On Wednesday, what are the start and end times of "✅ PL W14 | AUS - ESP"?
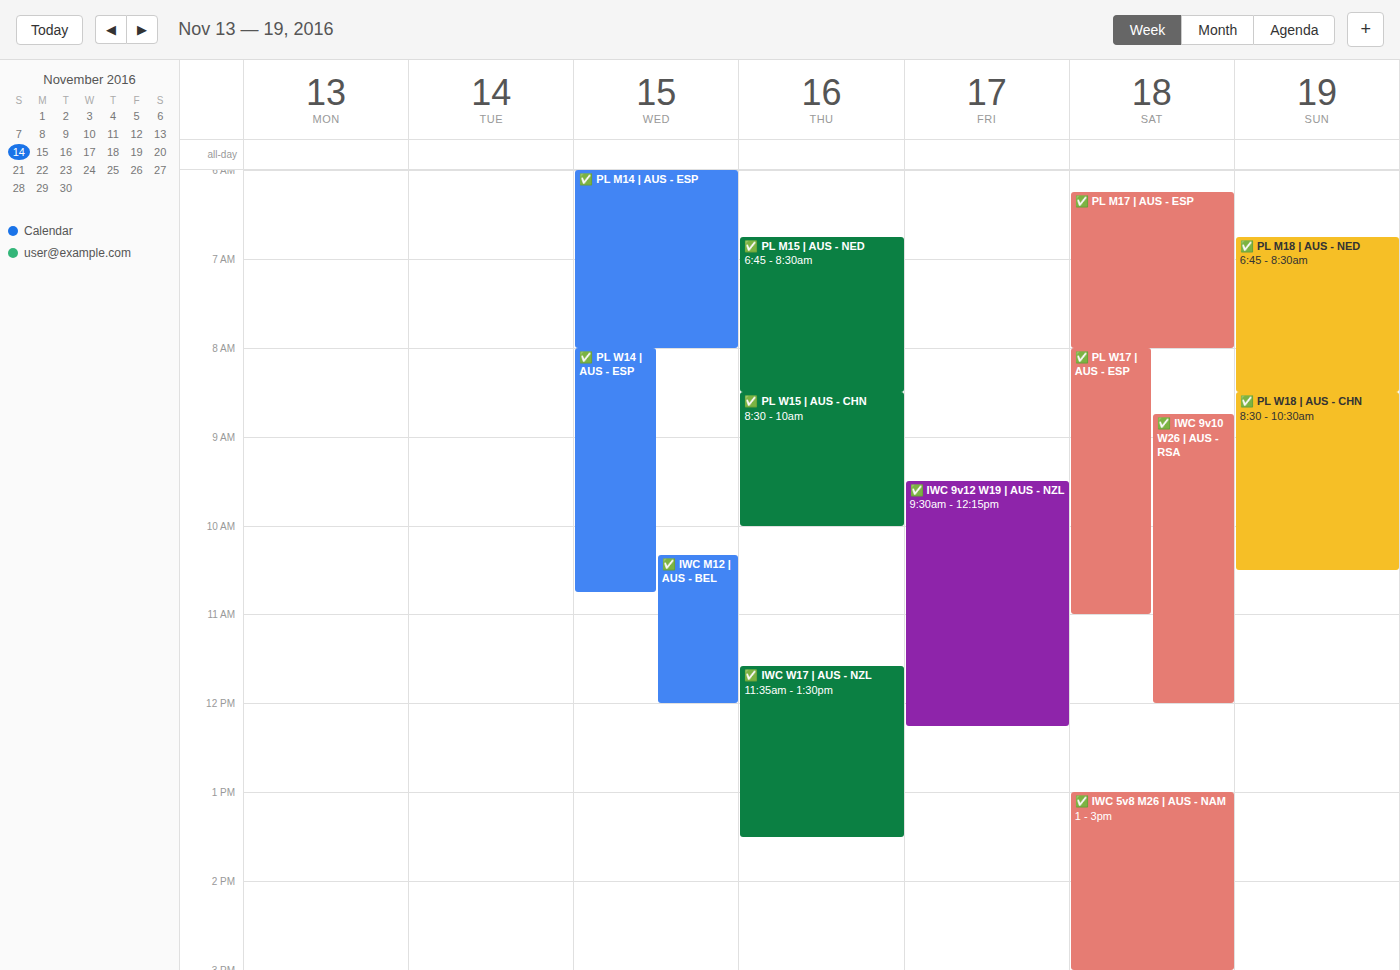
8:00 AM to 10:45 AM